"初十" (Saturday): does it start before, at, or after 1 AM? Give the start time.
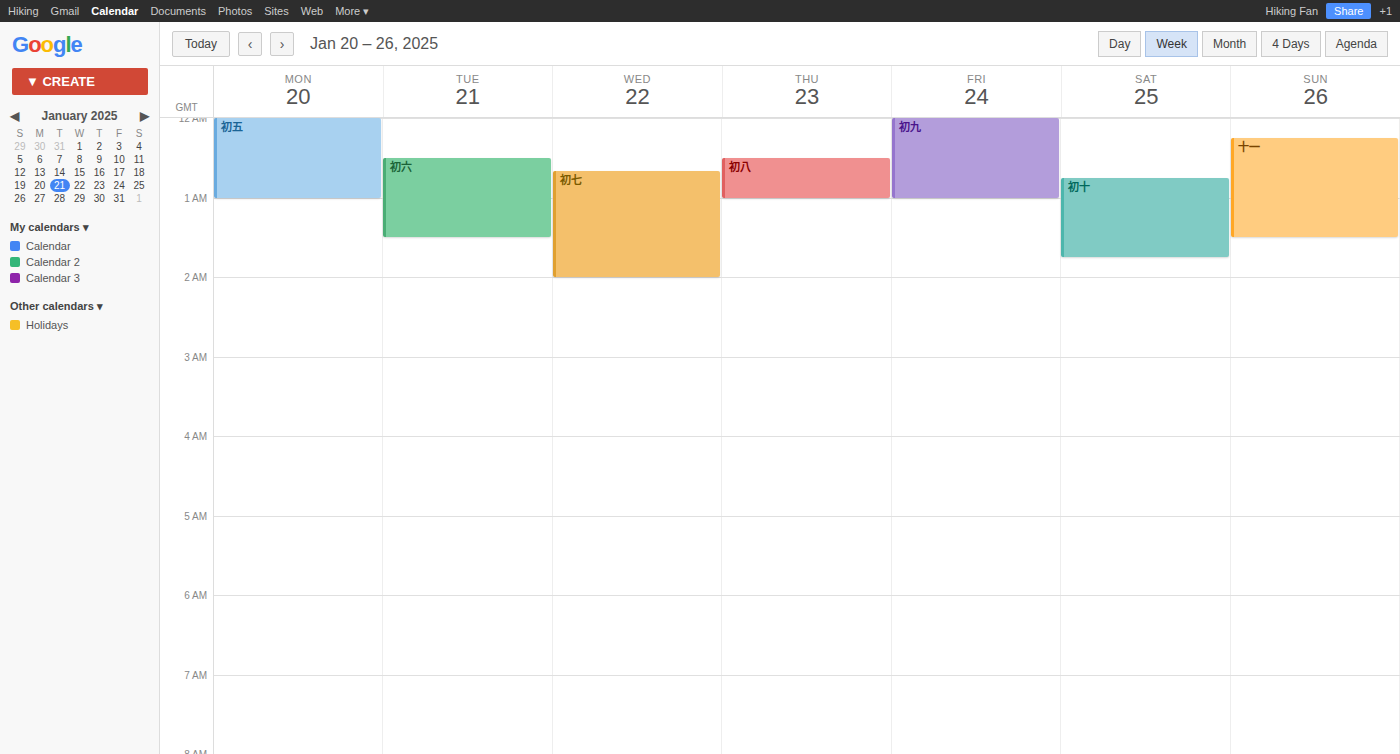
12:45 AM -- before 1 AM, 15 minutes above the 1 AM line.